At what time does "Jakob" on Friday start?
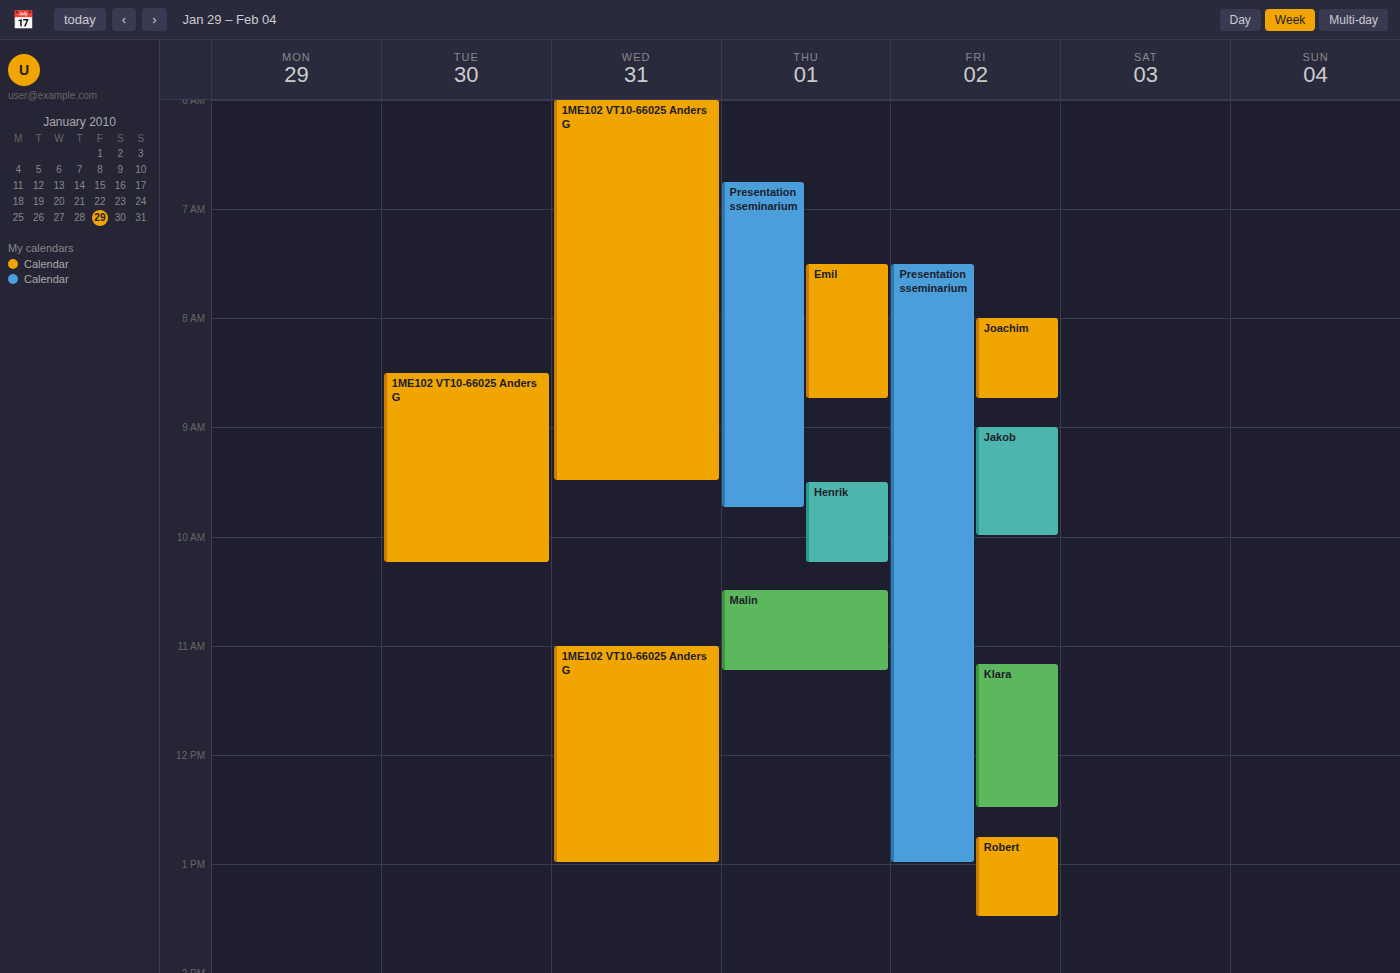
09:00